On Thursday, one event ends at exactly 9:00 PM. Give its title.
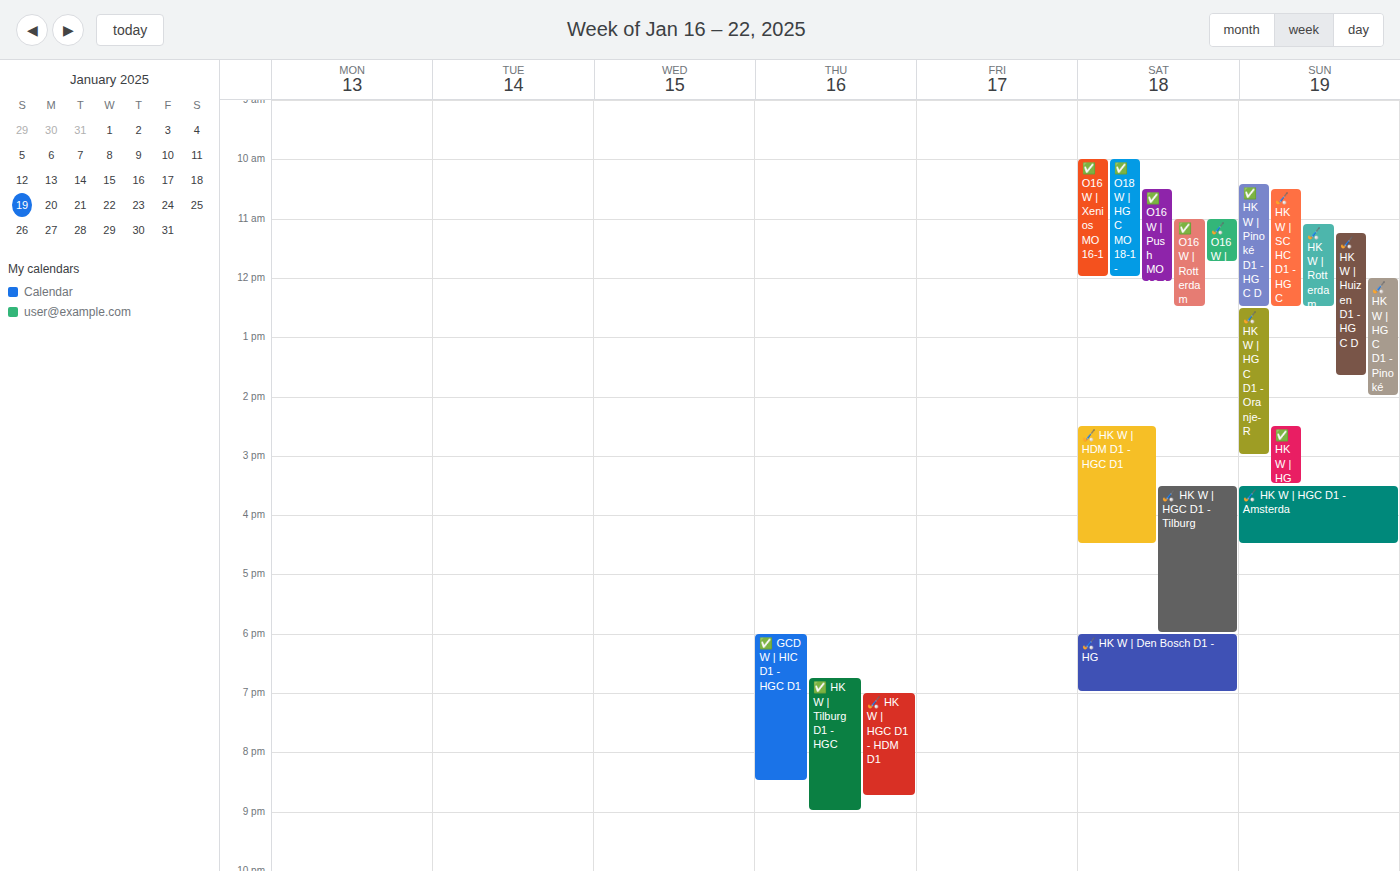
"✅ HK W | Tilburg D1 - HGC"